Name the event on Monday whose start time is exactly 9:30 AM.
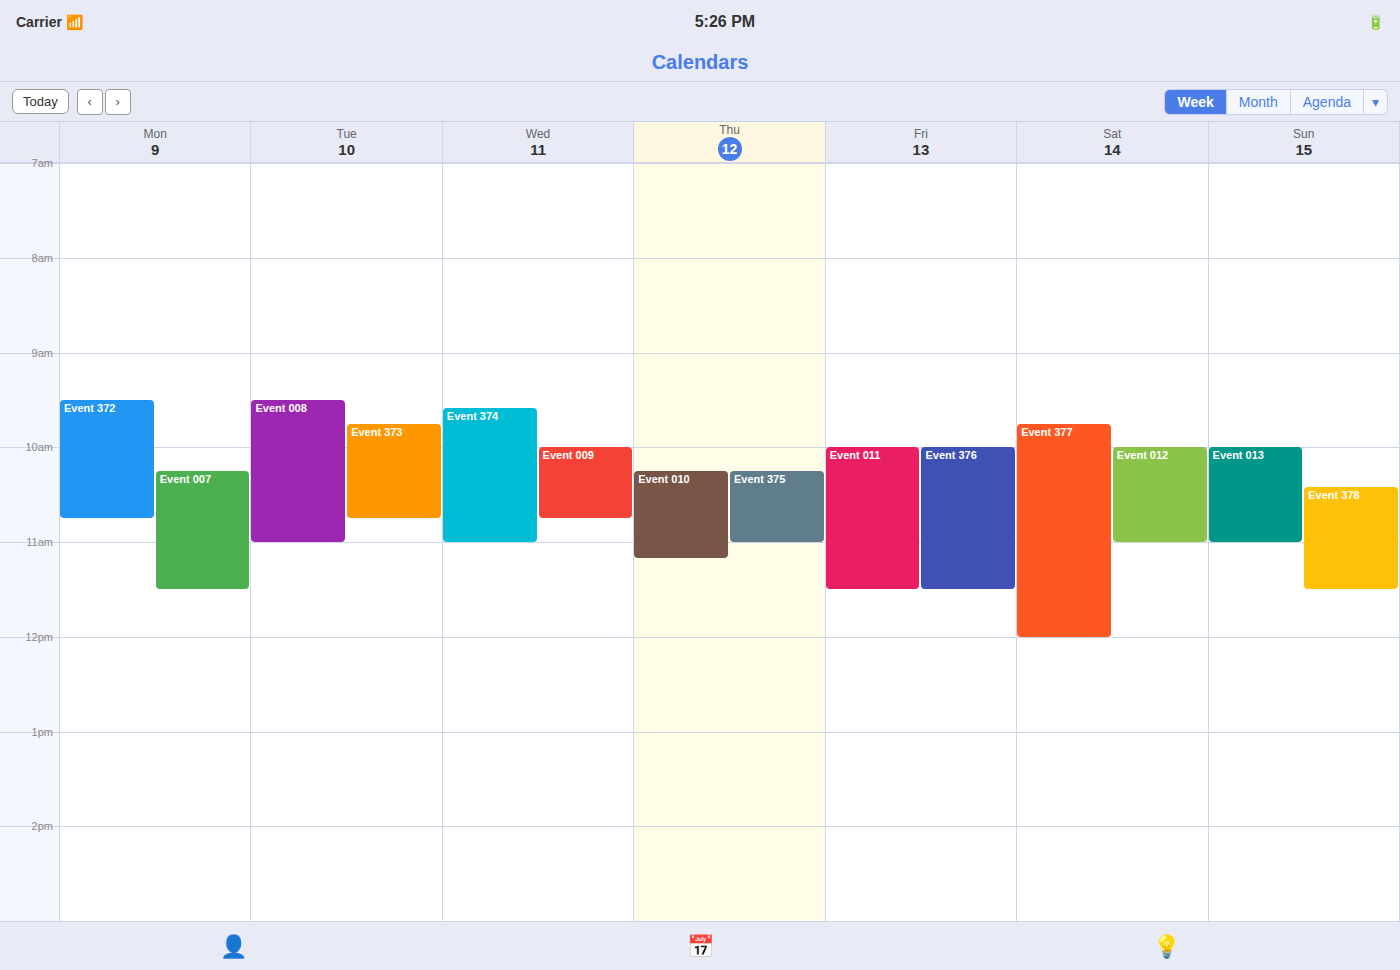
"Event 372"